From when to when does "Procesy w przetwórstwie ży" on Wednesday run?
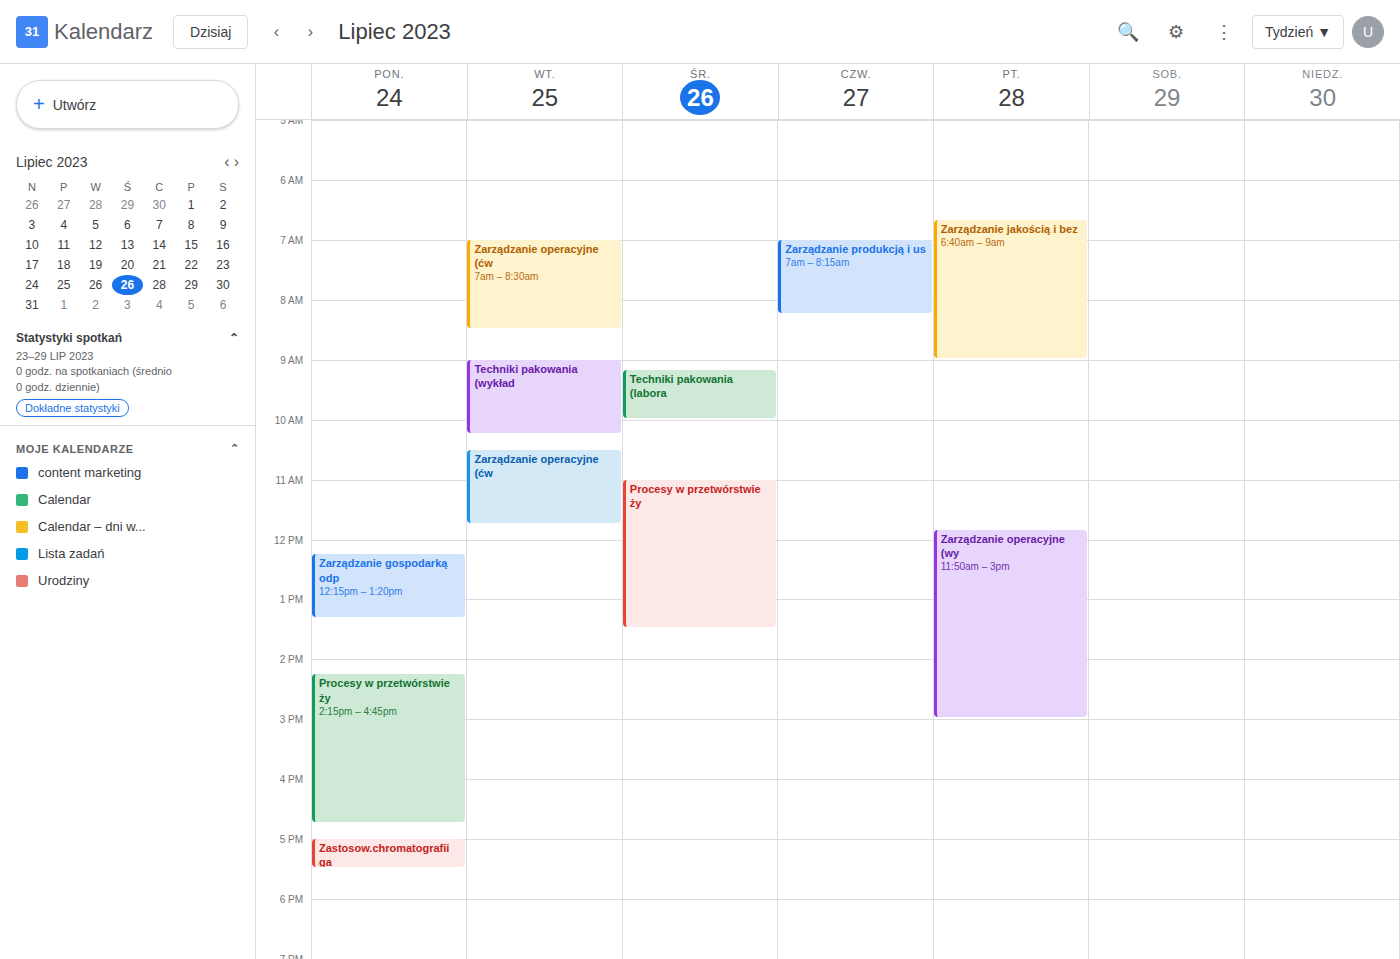
11:00 AM to 1:30 PM